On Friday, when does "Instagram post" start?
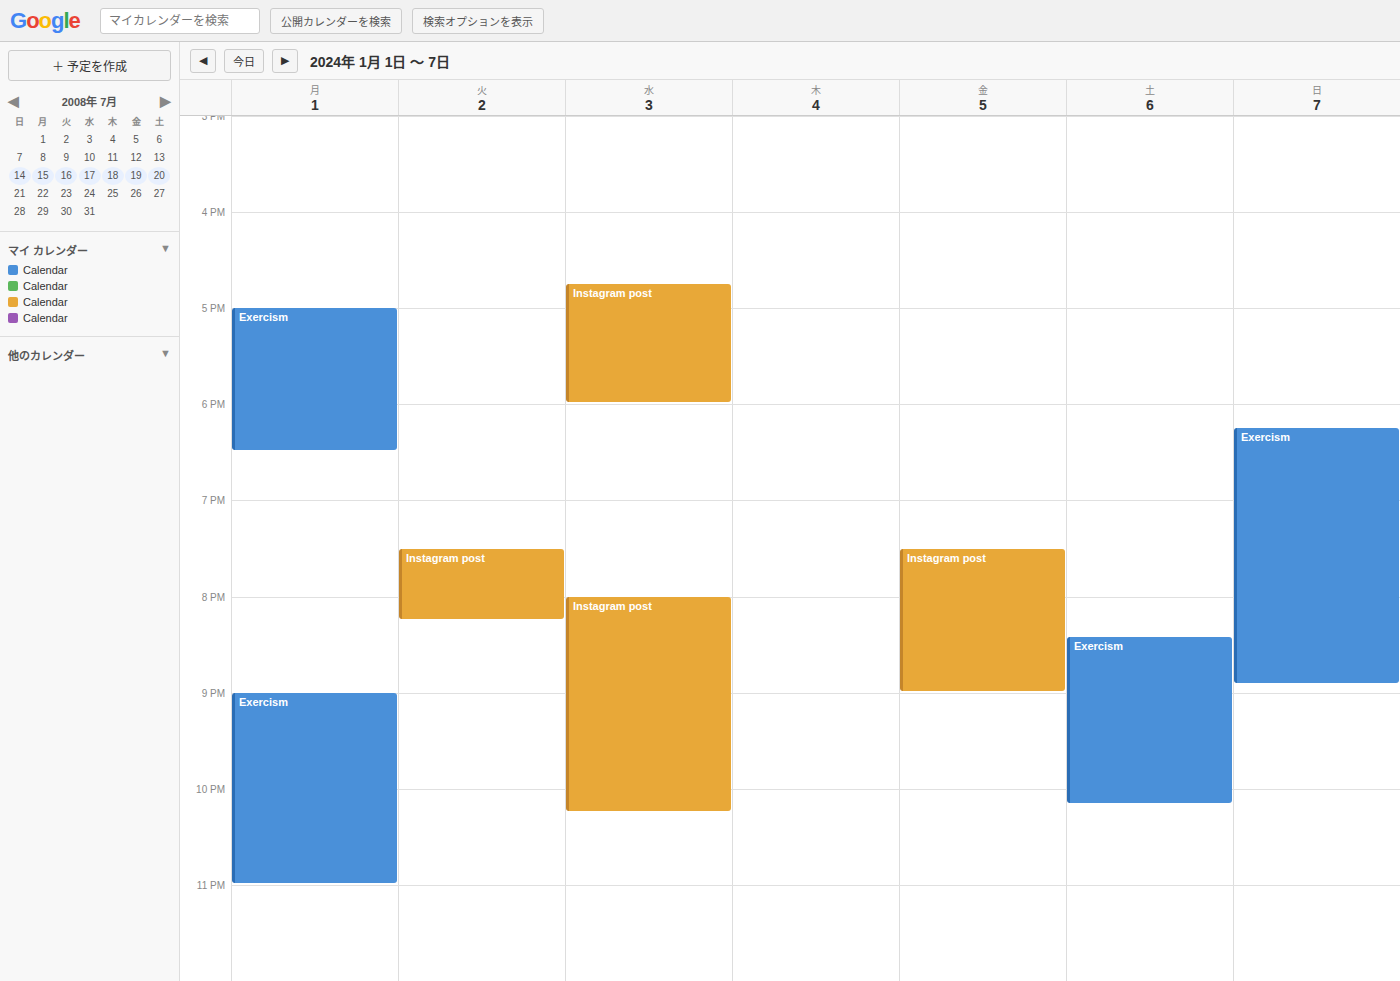
19:30